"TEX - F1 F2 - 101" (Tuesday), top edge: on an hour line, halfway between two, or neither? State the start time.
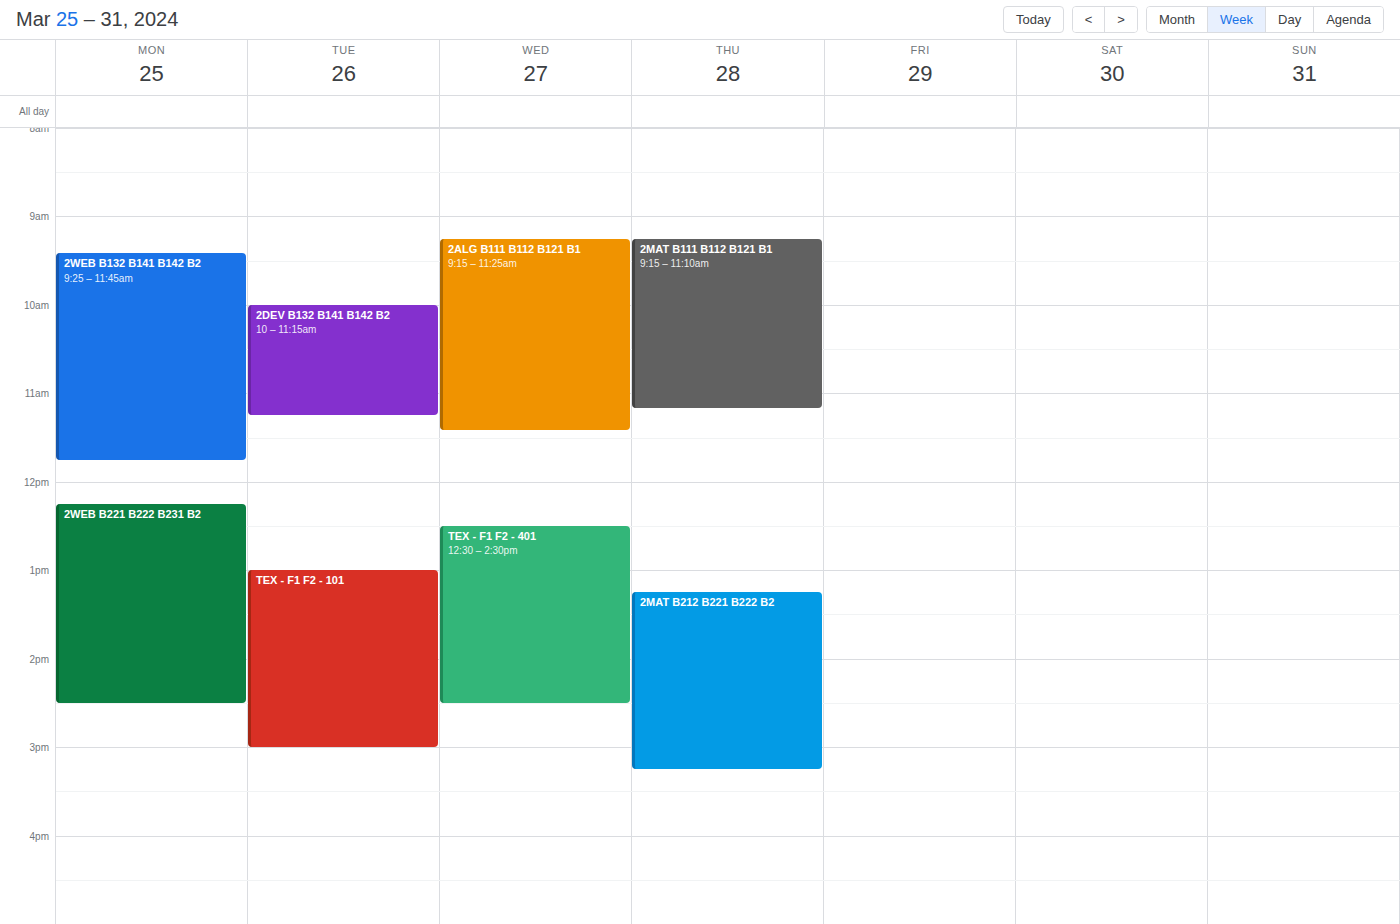
1:00 PM -- exactly on the 1 PM line.